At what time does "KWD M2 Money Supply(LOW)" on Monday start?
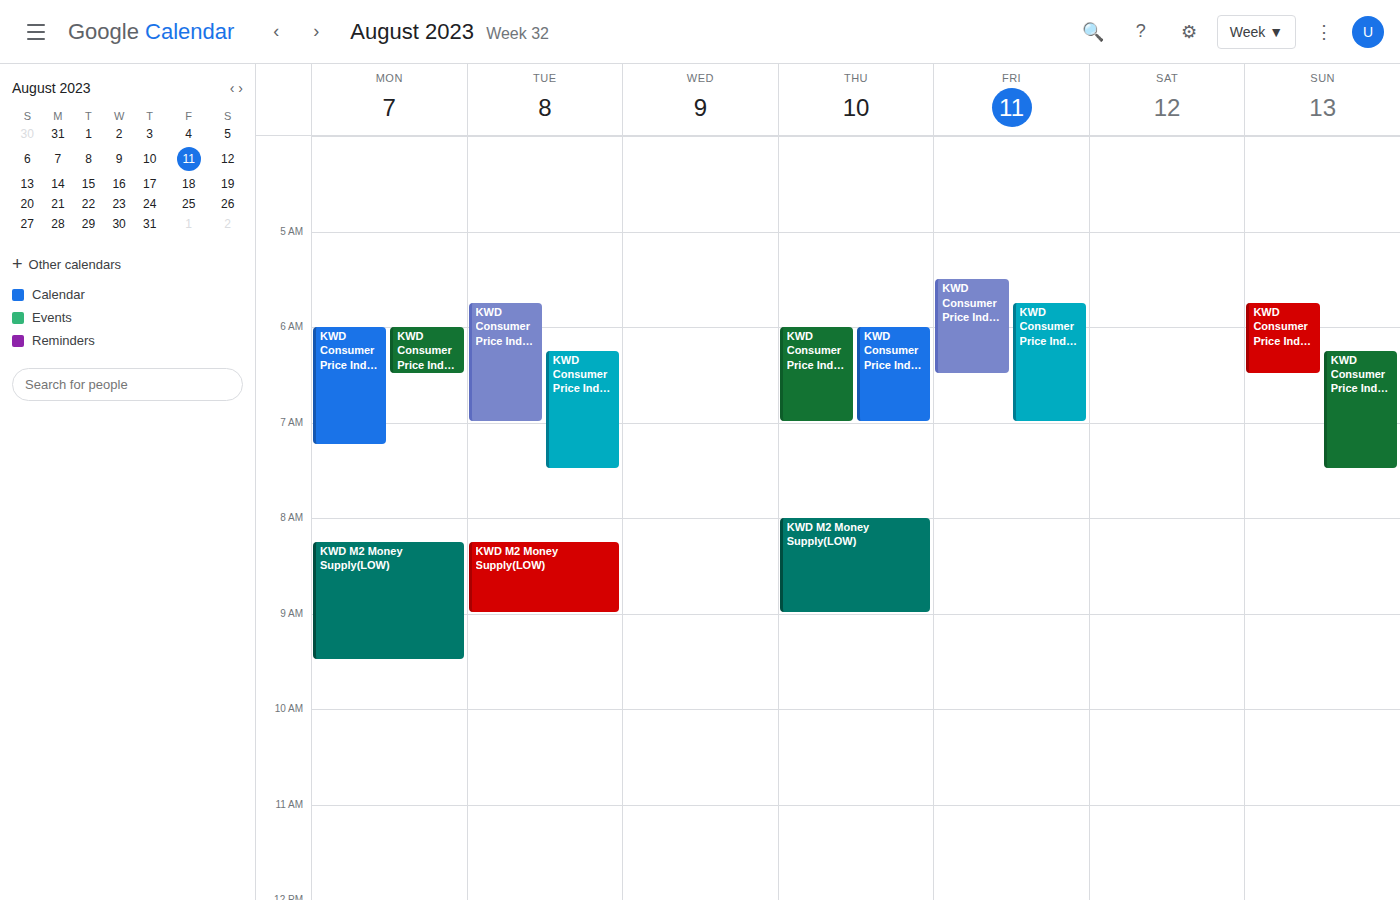
8:15 AM